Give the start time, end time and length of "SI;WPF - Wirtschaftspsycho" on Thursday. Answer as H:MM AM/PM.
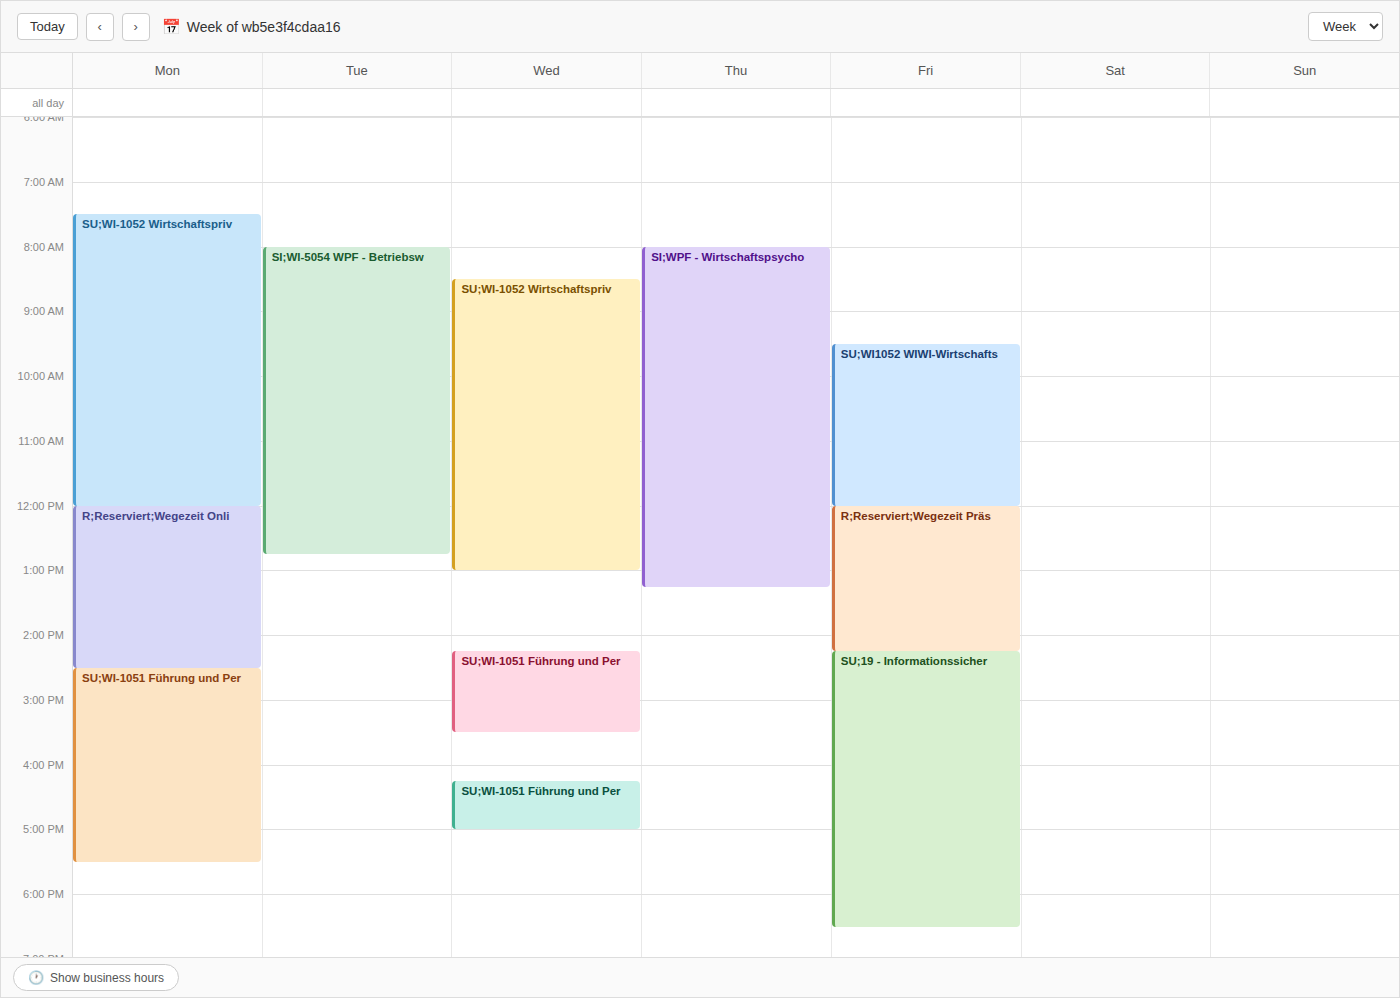
8:00 AM to 1:15 PM, 5 hours 15 minutes